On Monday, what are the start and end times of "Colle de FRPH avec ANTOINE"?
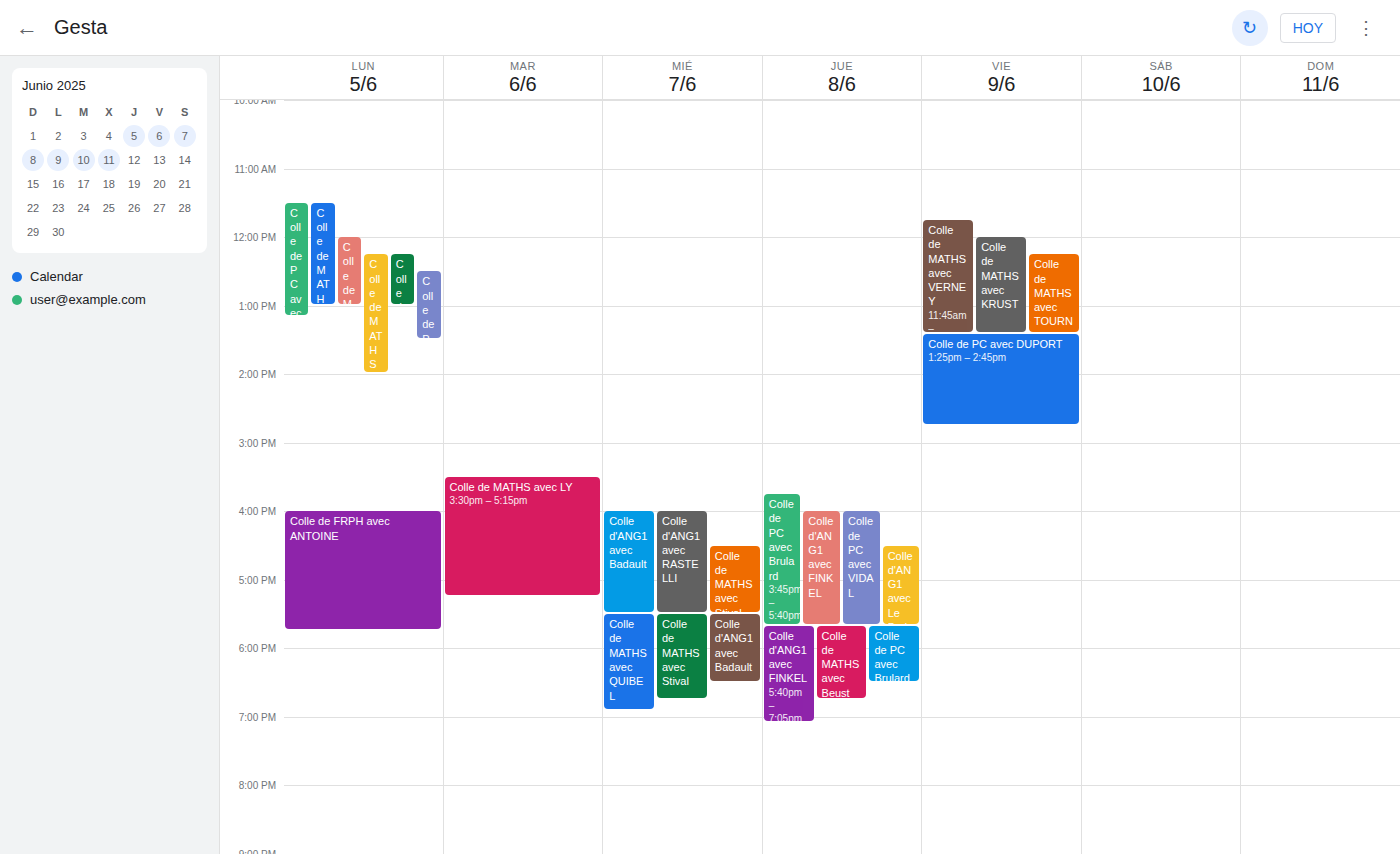
4:00 PM to 5:45 PM